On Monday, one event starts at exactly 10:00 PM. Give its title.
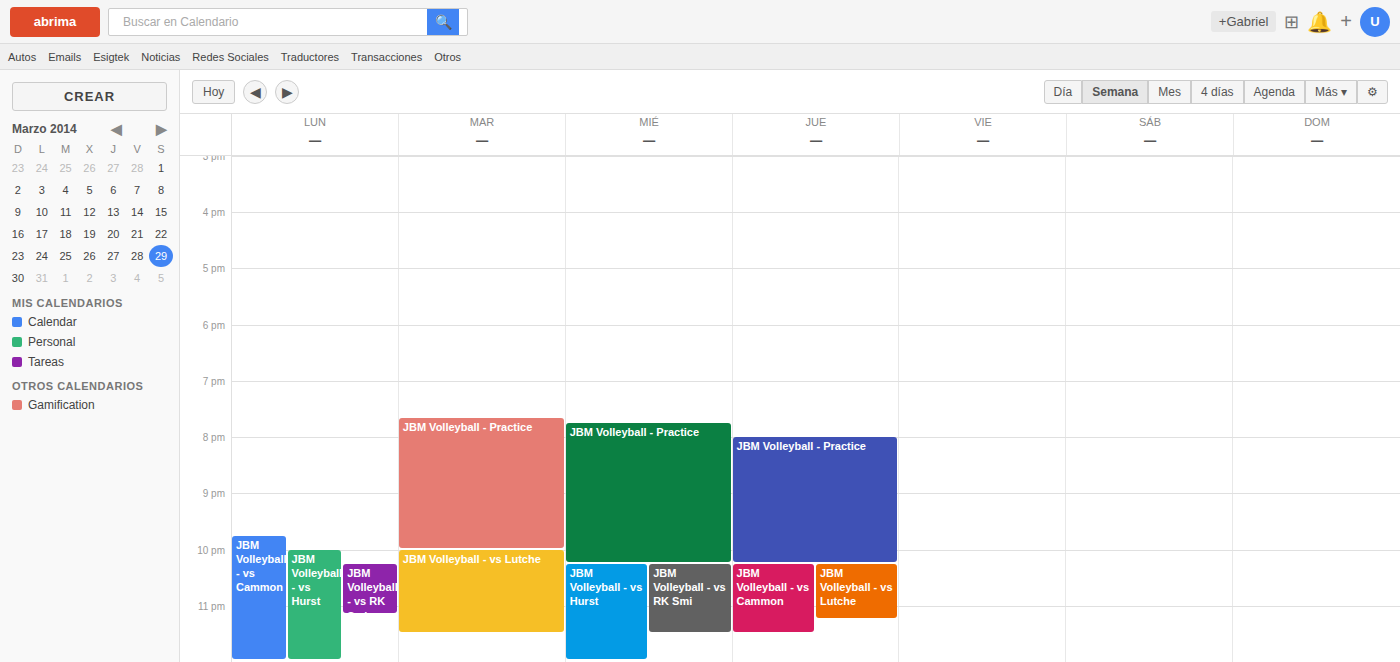
"JBM Volleyball - vs Hurst"